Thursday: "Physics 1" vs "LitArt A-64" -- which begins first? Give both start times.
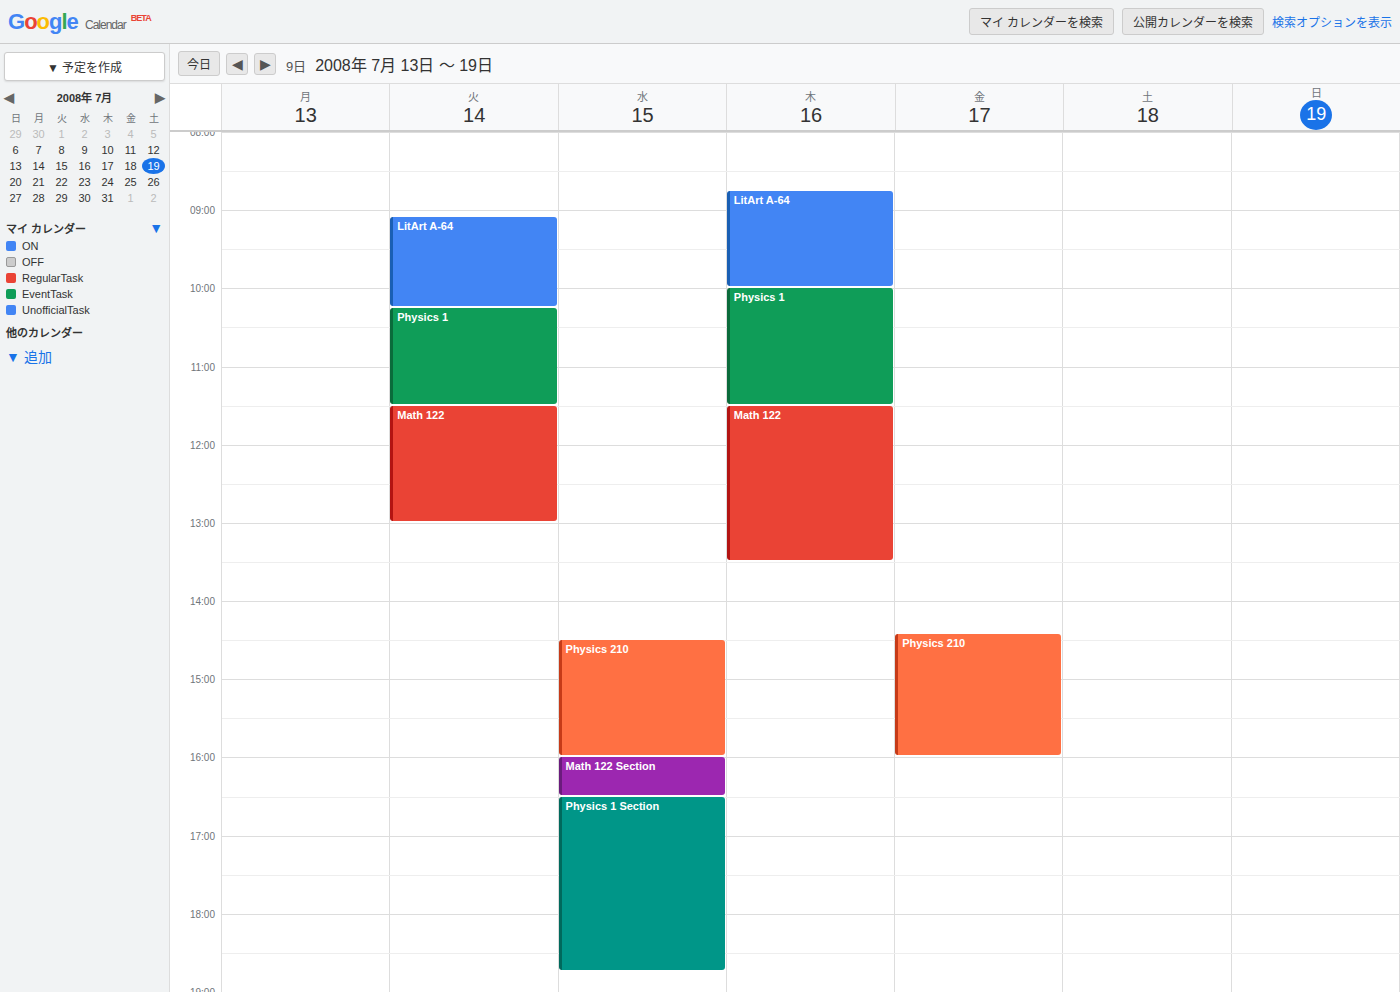
"LitArt A-64" 8:45 AM; "Physics 1" 10:00 AM.